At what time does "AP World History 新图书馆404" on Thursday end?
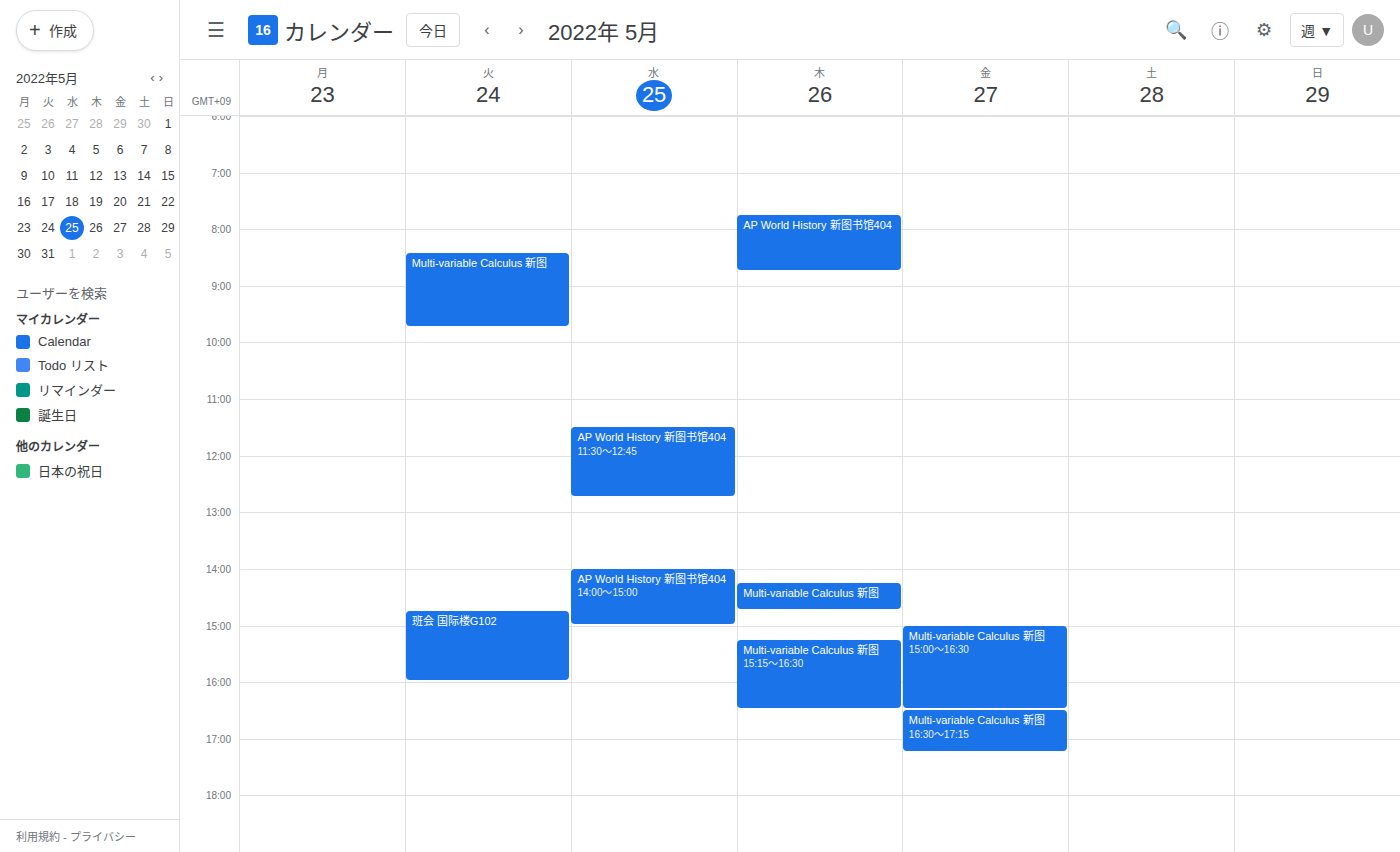
08:45